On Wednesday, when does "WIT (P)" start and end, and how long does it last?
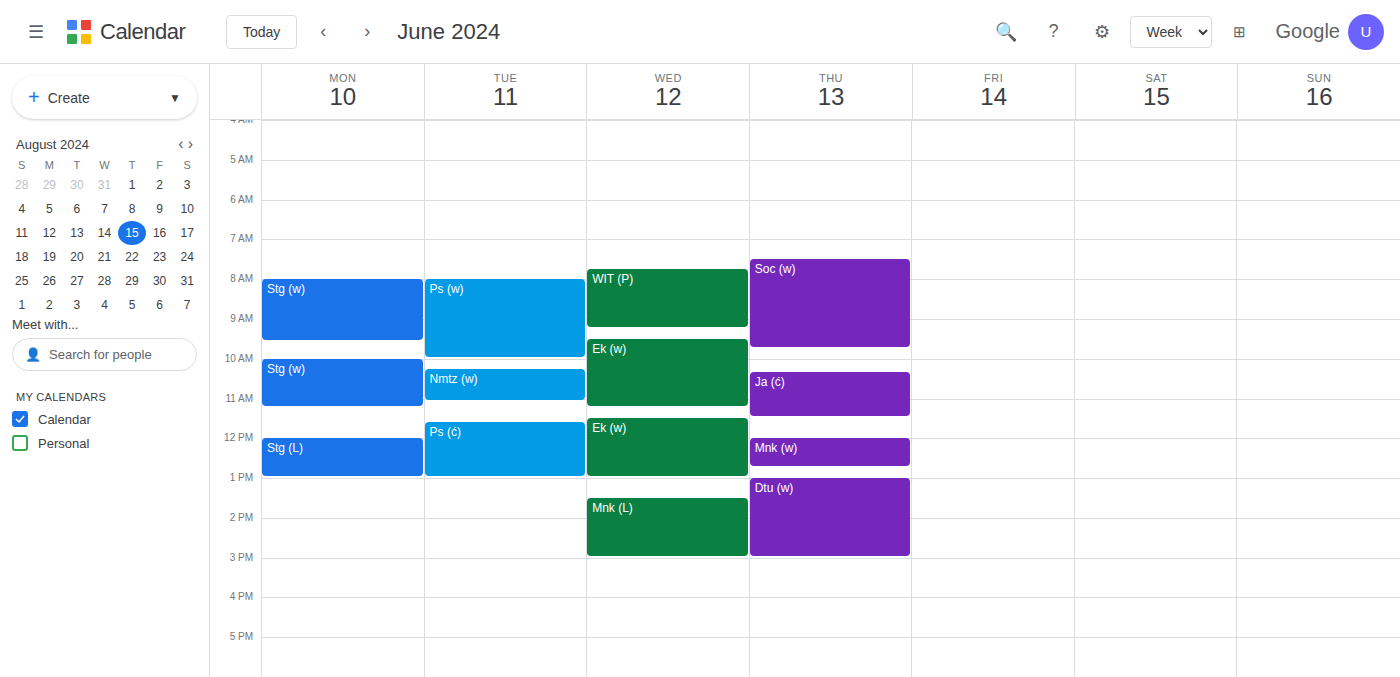
7:45 AM to 9:15 AM, 1 hour 30 minutes